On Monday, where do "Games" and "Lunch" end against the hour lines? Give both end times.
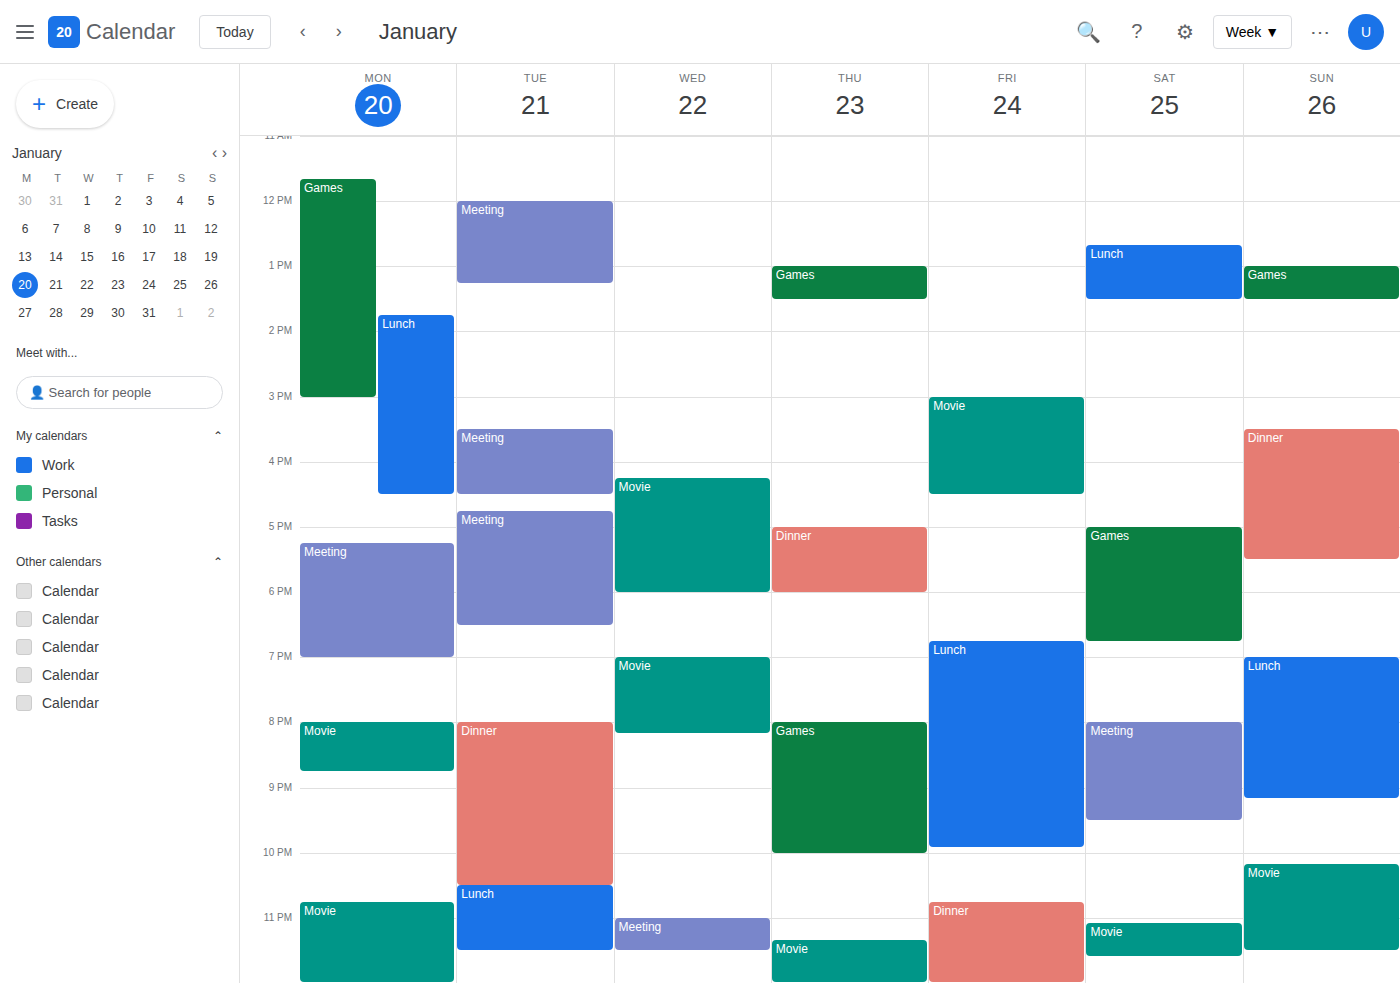
"Games": 15:00, exactly on the 15:00 line. "Lunch": 16:30, halfway between the 16:00 and 17:00 lines.